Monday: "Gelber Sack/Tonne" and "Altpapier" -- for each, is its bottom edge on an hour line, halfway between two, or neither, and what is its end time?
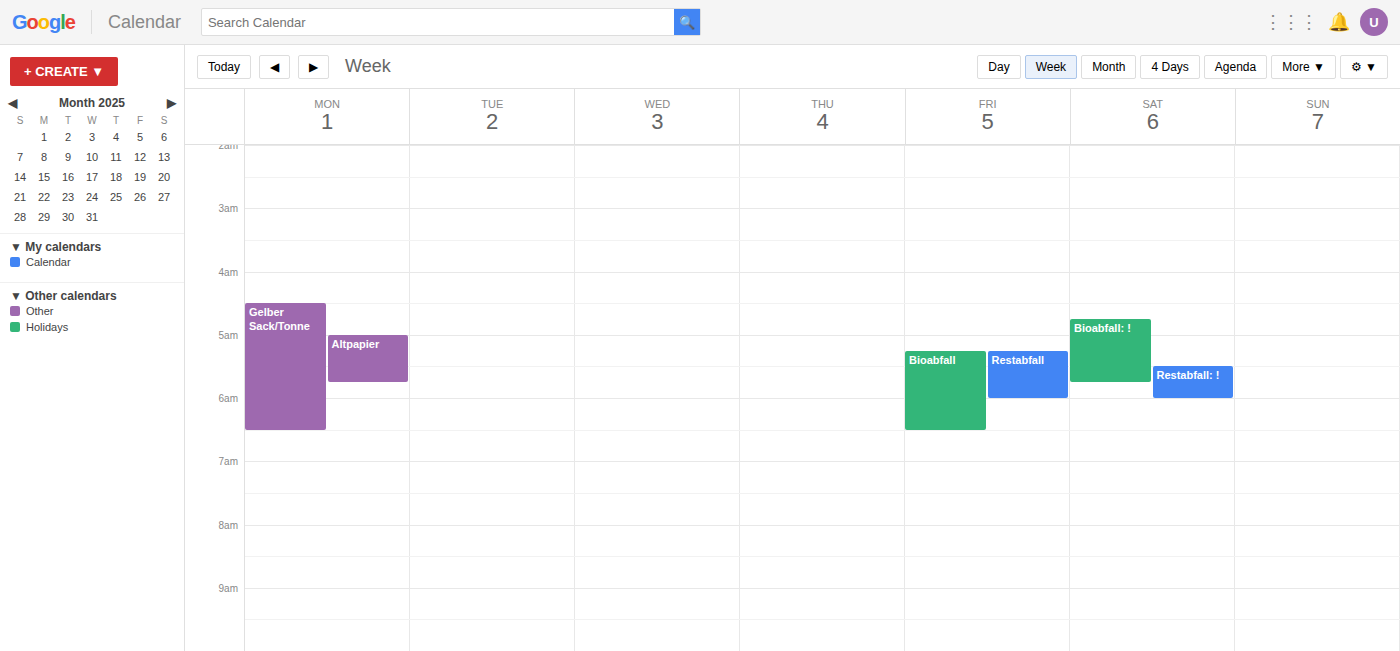
"Gelber Sack/Tonne": 6:30 AM, halfway between the 6 AM and 7 AM lines. "Altpapier": 5:45 AM, neither: three quarters of the way from the 5 AM line to the 6 AM line.